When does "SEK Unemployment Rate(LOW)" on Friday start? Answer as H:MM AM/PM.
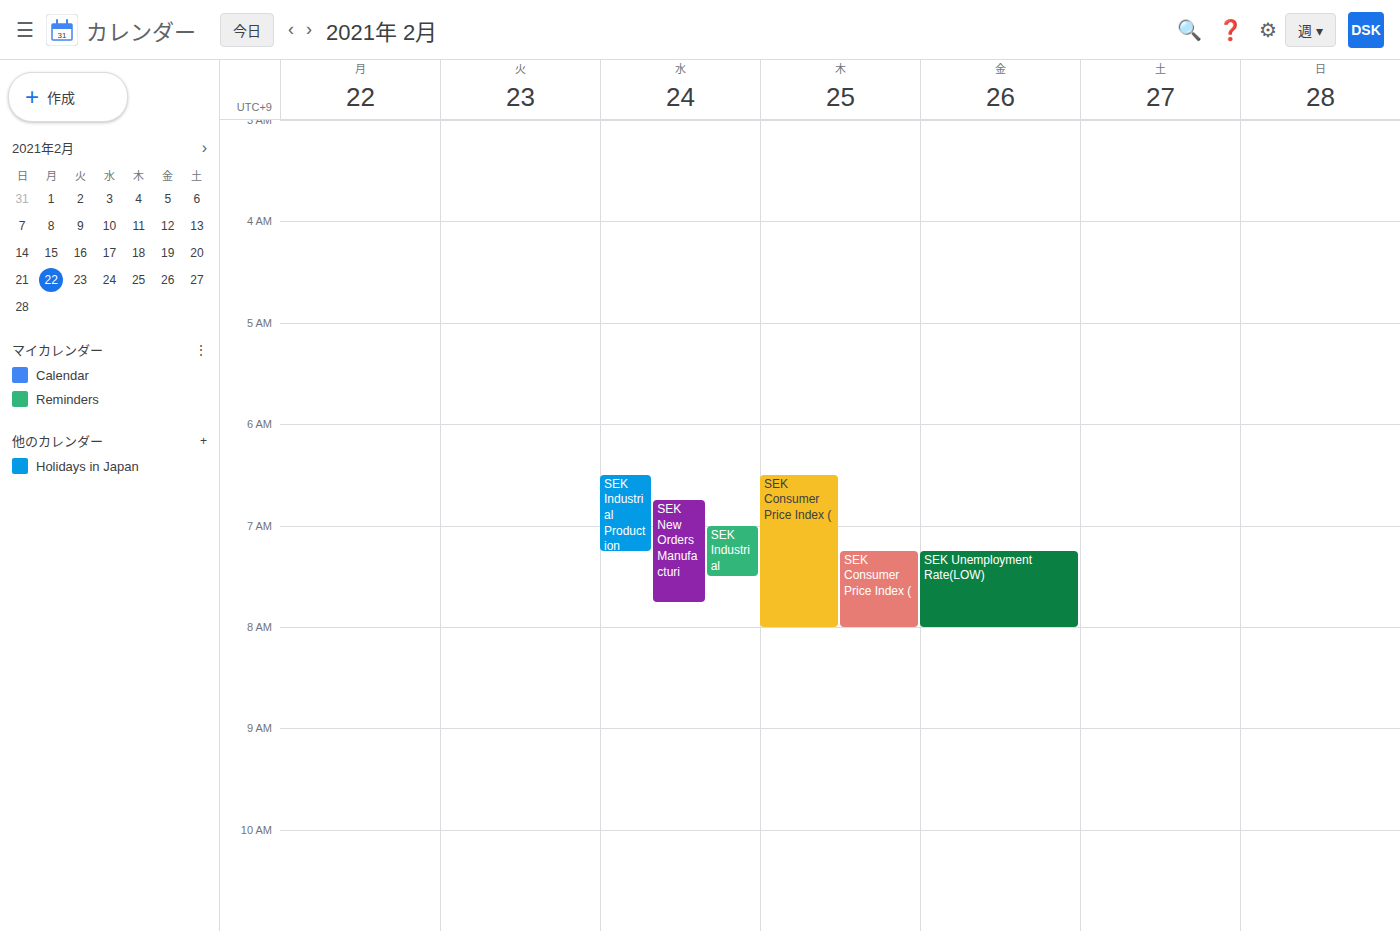
7:15 AM